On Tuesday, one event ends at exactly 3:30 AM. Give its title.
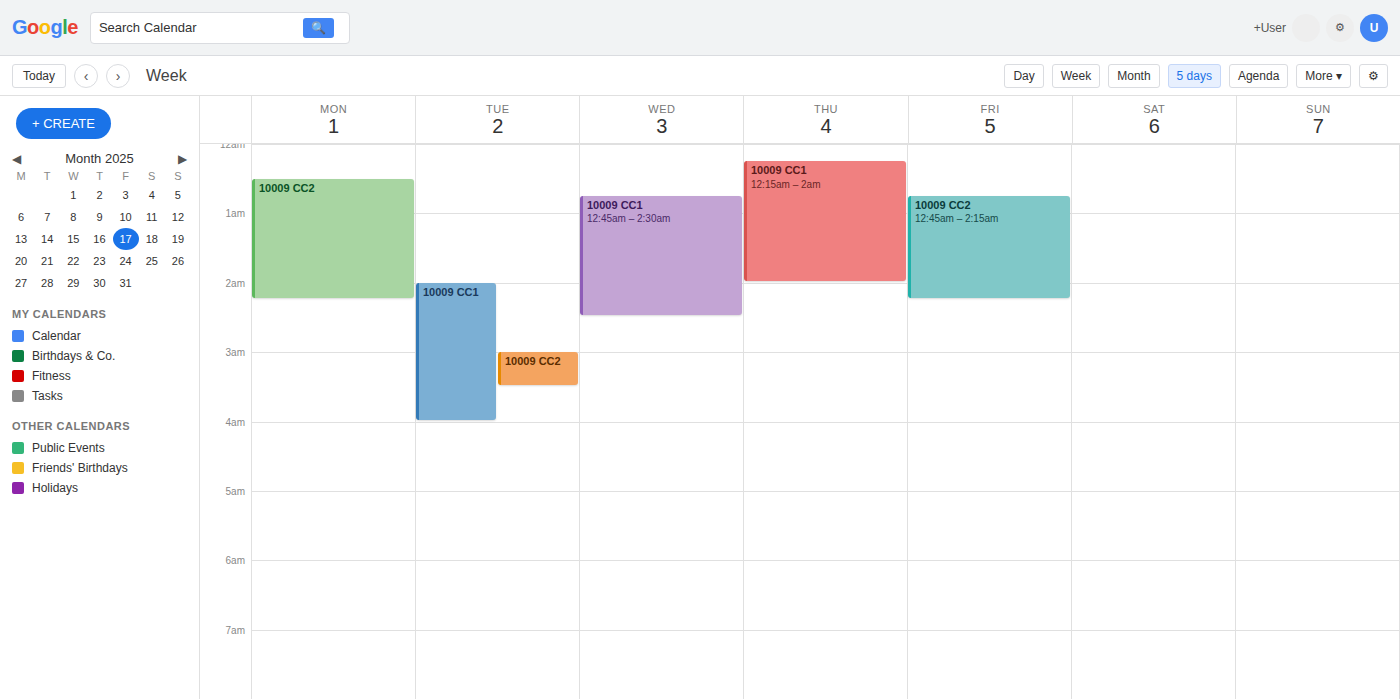
"10009 CC2"